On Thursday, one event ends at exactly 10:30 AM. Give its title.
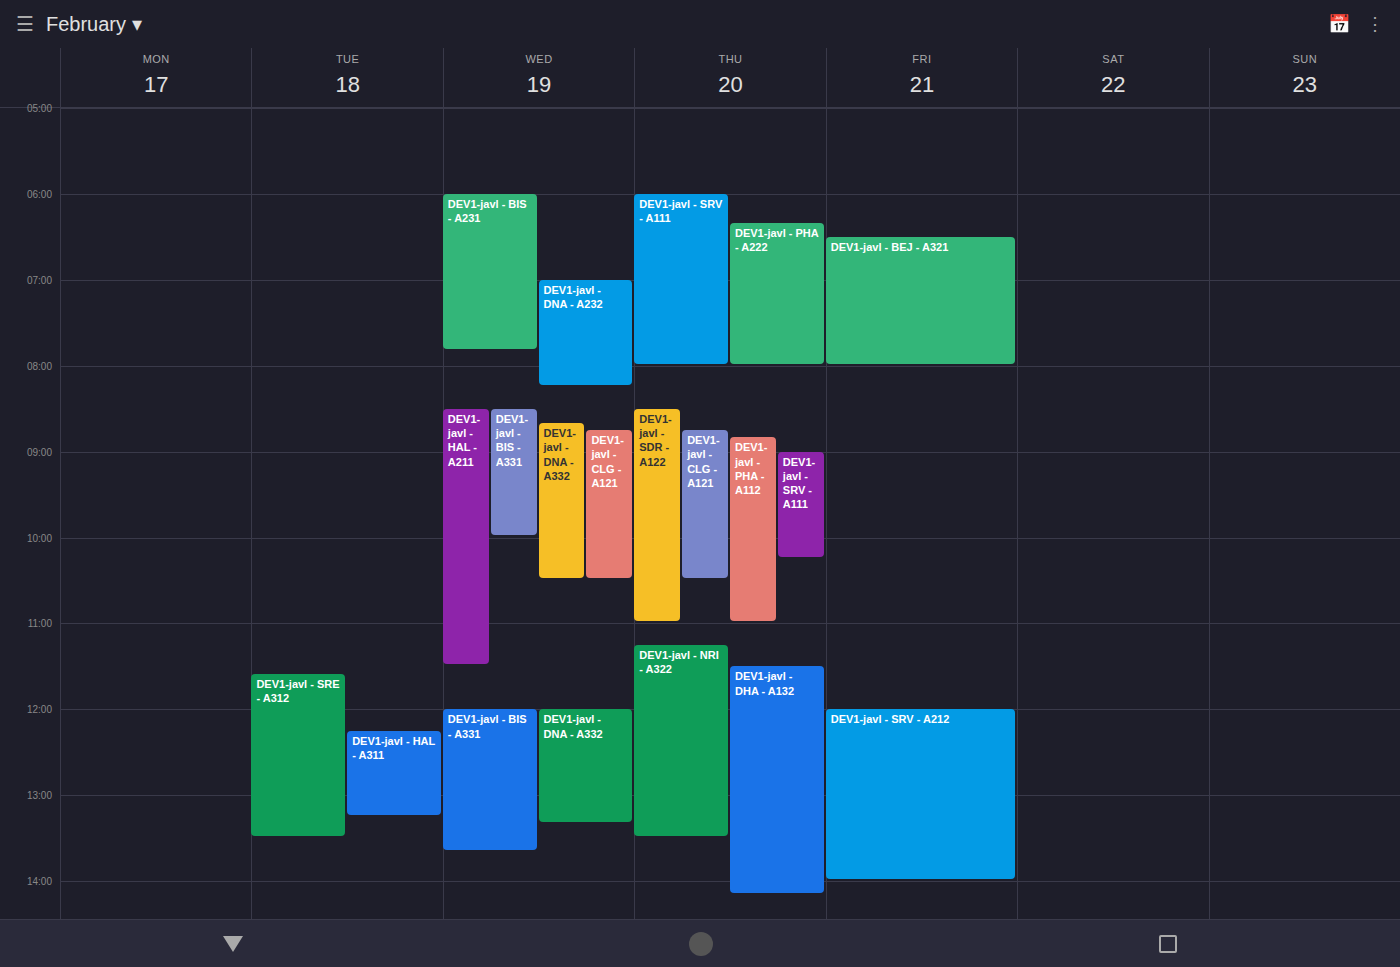
"DEV1-javl - CLG - A121"